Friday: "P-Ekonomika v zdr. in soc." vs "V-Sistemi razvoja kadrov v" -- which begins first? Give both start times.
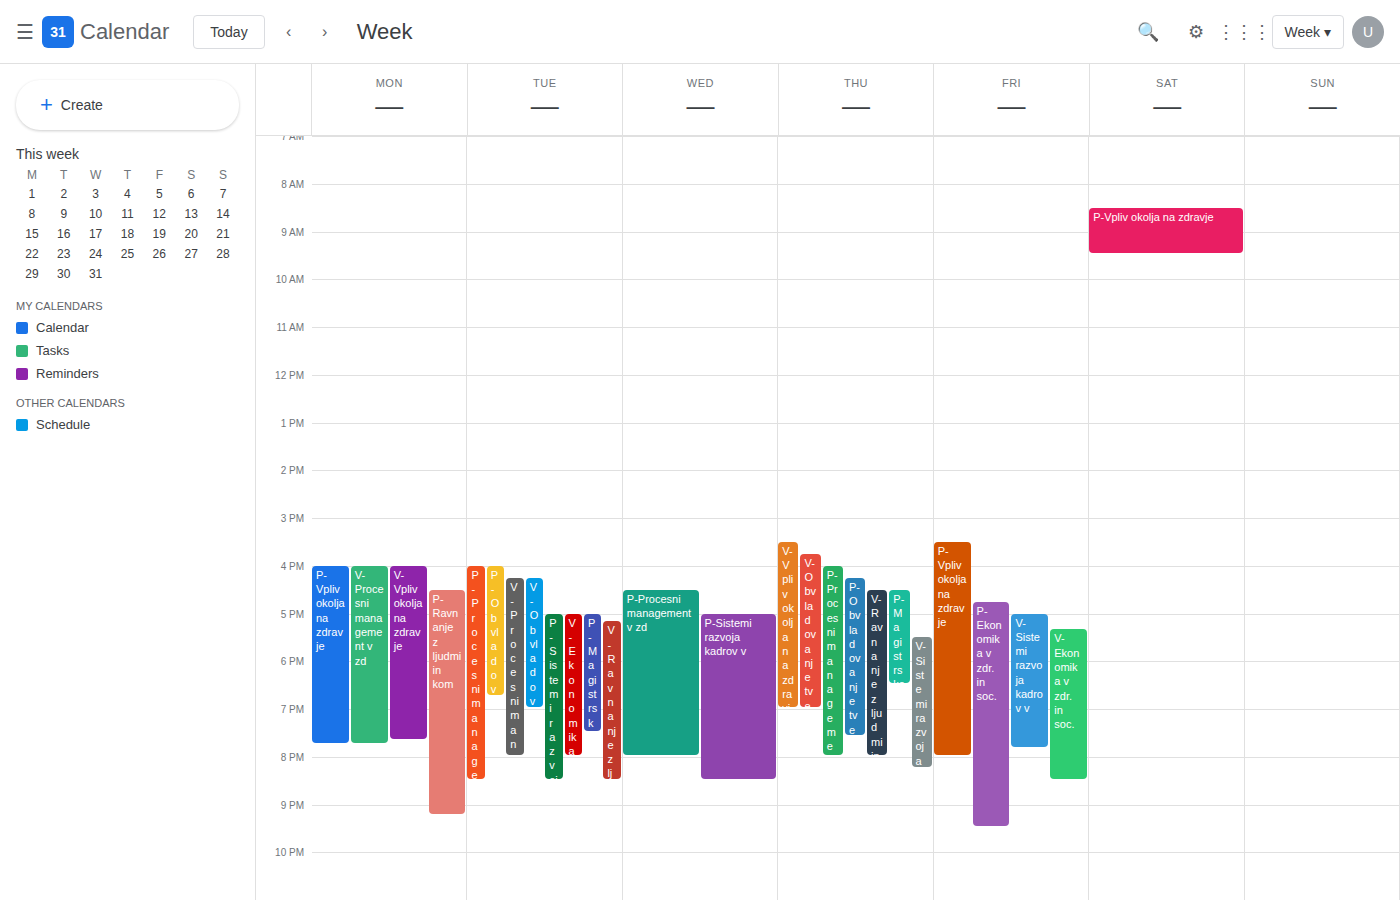
"P-Ekonomika v zdr. in soc." 4:45 PM; "V-Sistemi razvoja kadrov v" 5:00 PM.